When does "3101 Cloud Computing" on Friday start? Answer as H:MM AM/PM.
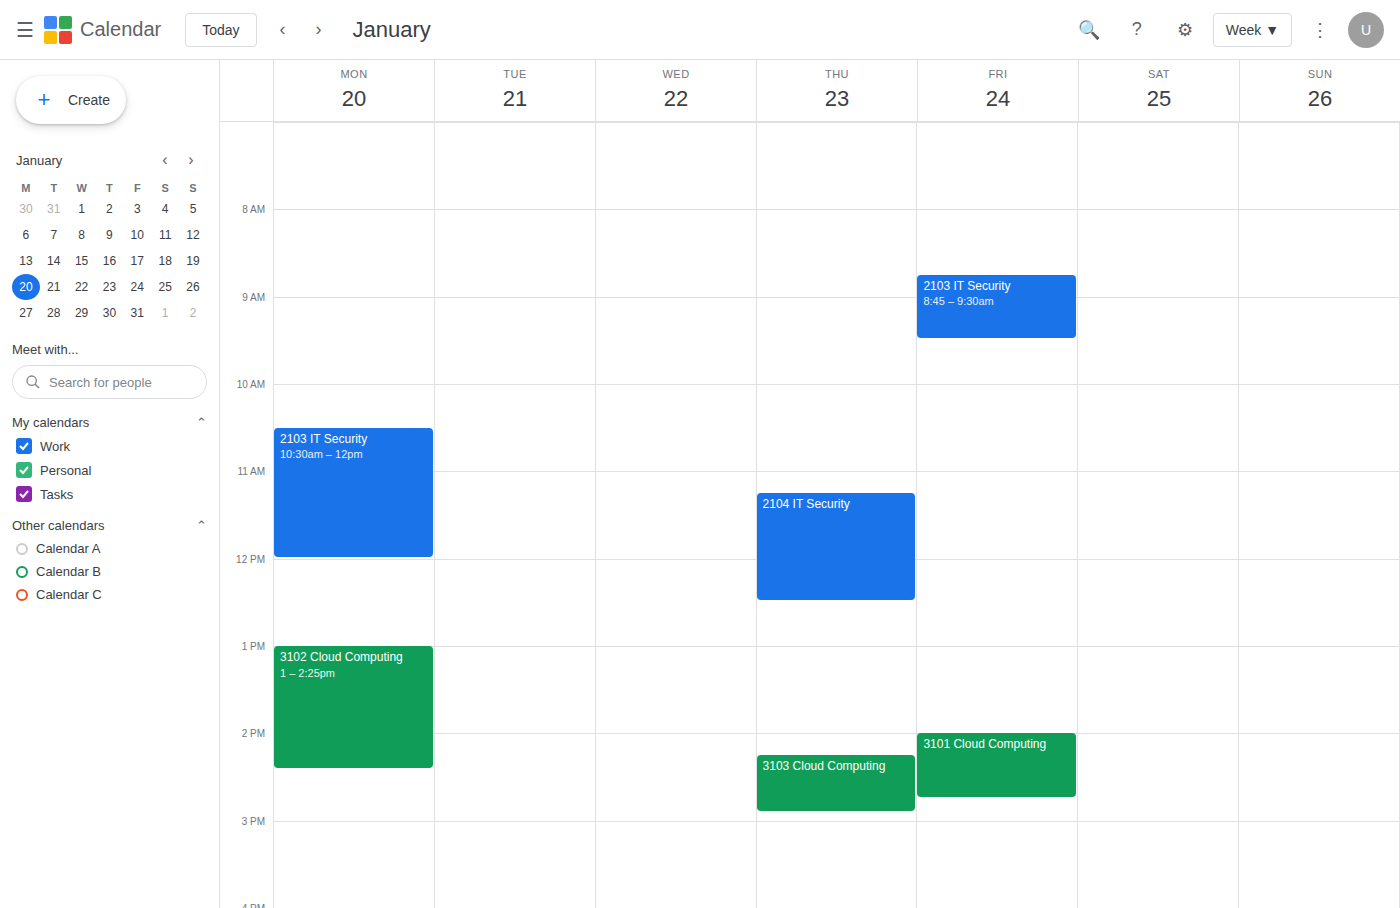
2:00 PM